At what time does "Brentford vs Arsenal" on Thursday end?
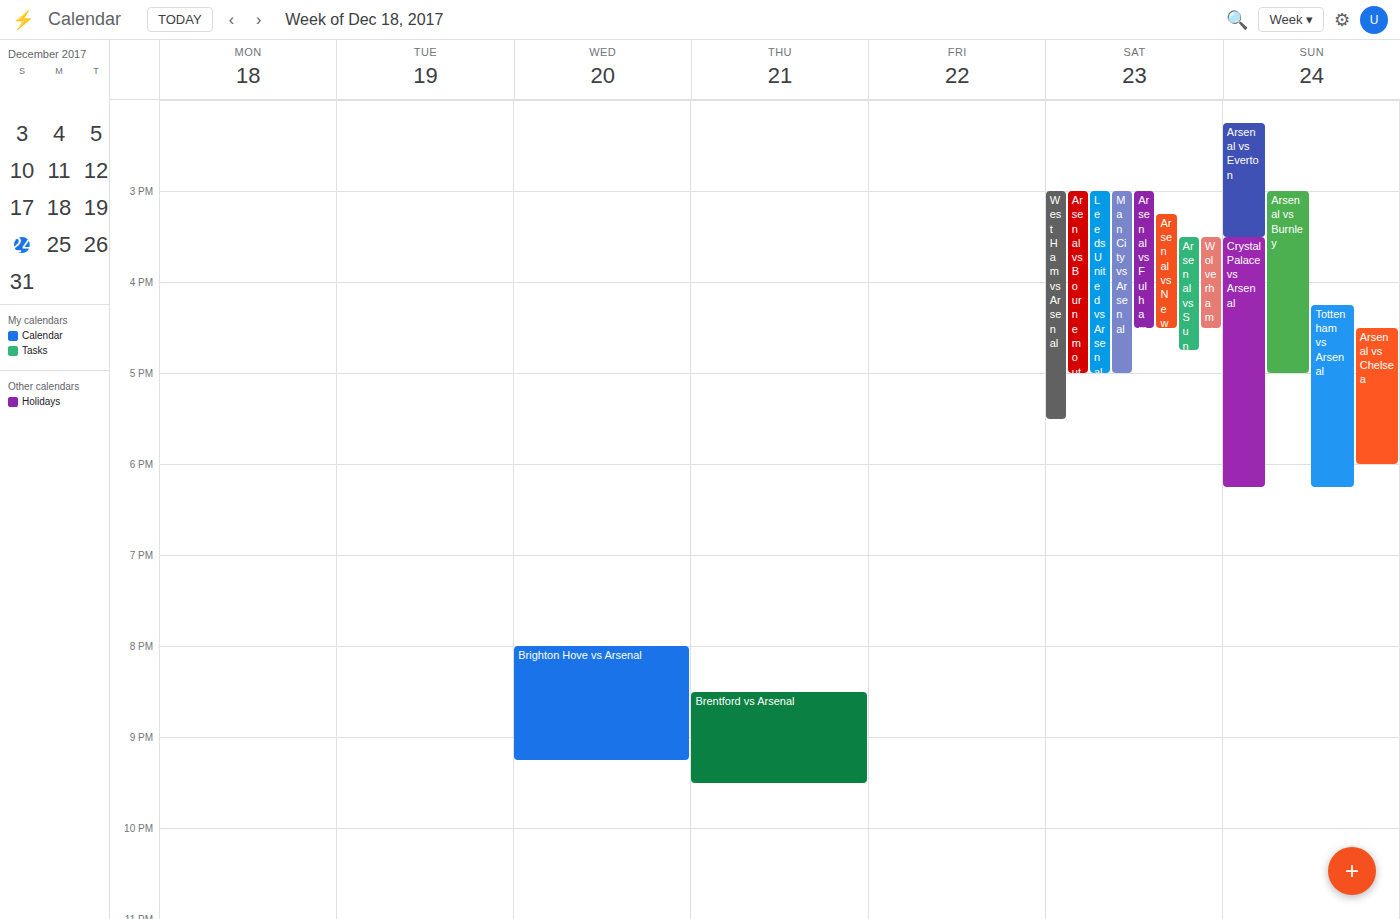
9:30 PM